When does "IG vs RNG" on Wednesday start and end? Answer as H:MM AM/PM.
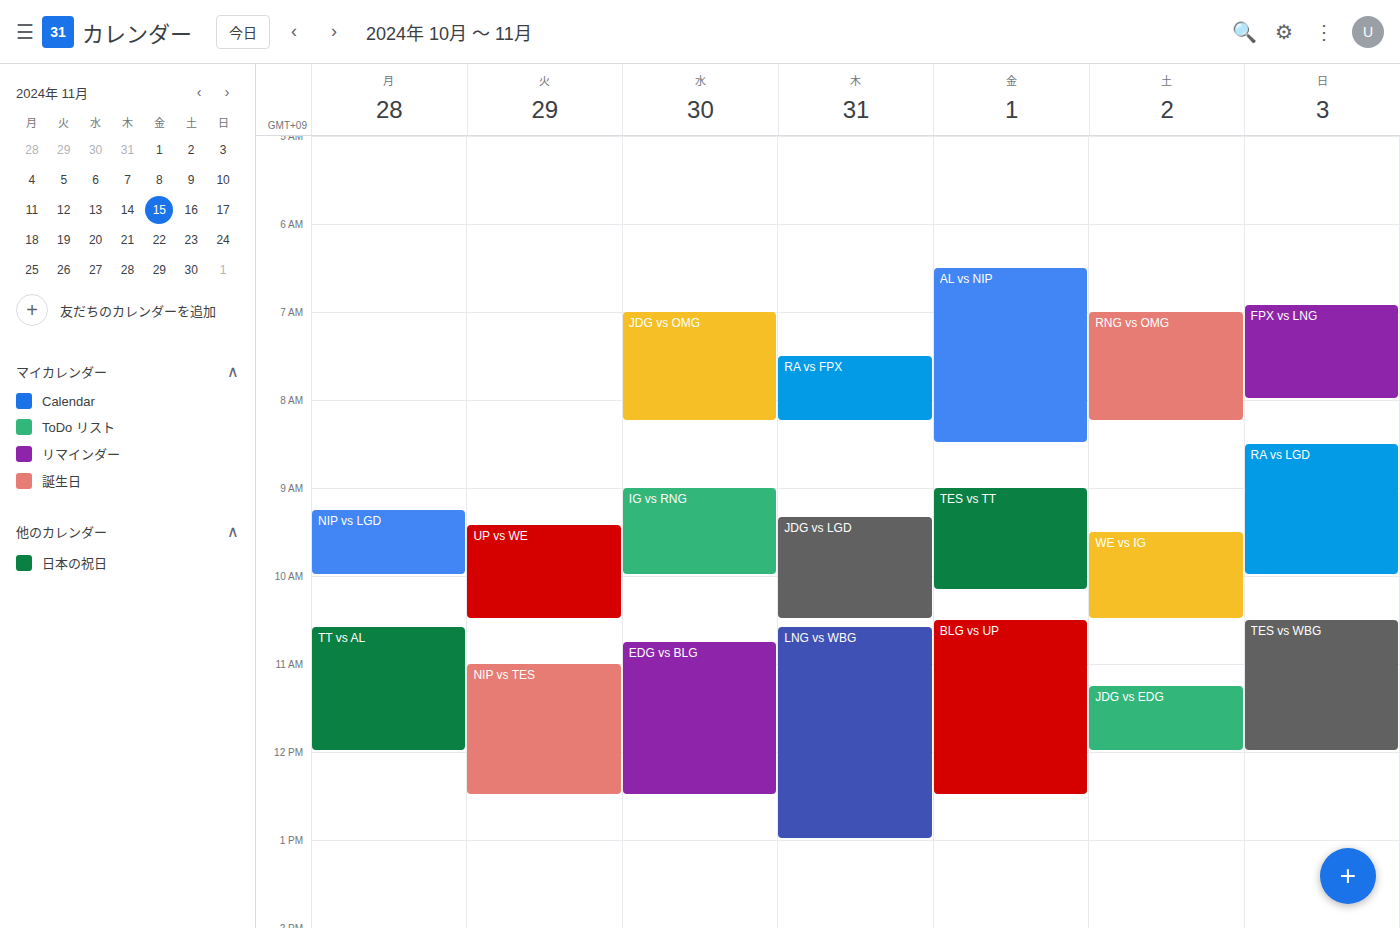
9:00 AM to 10:00 AM